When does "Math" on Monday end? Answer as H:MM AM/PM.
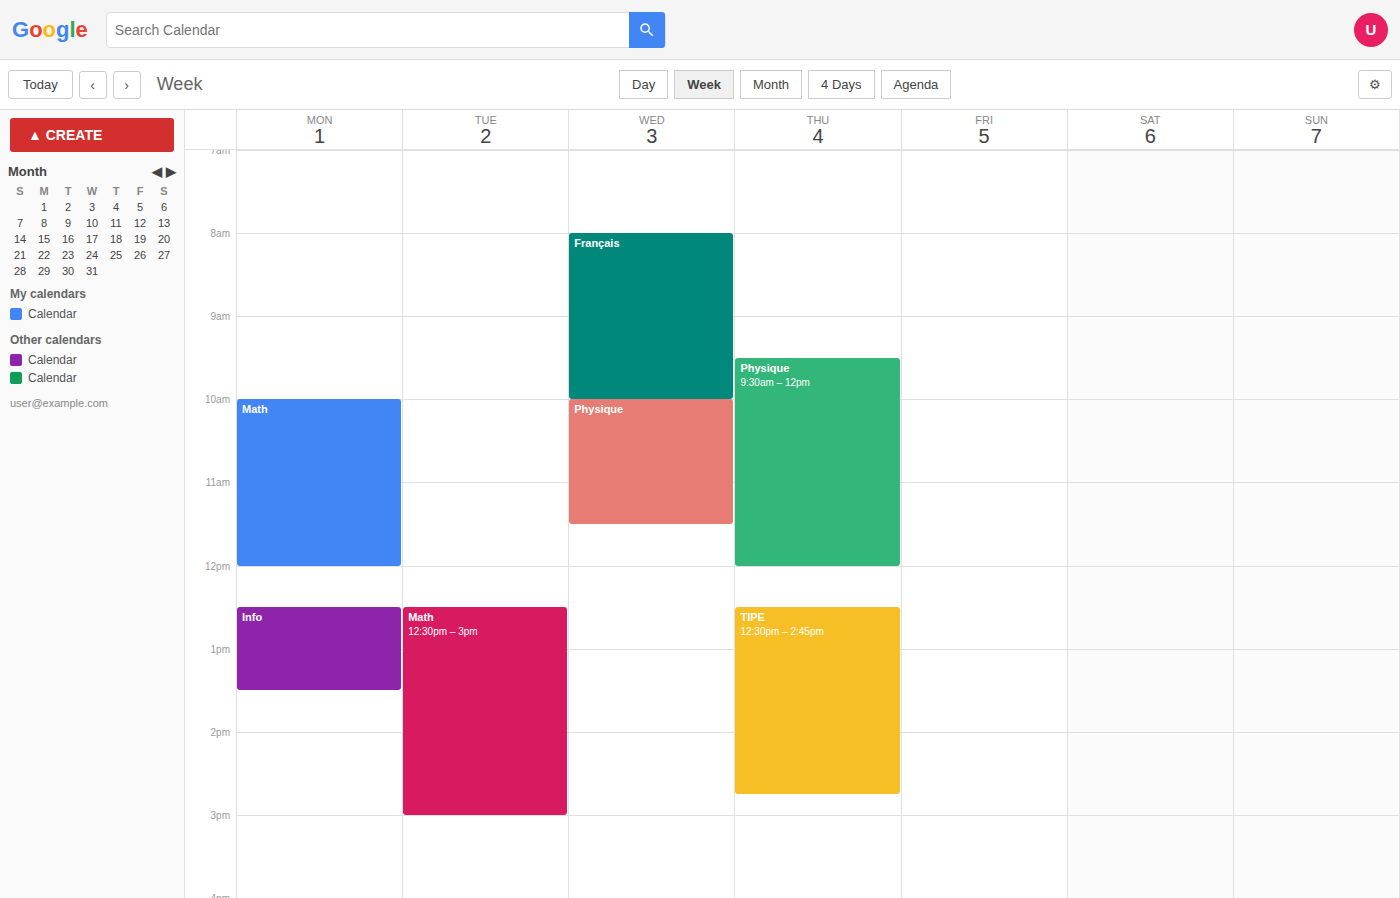
12:00 PM